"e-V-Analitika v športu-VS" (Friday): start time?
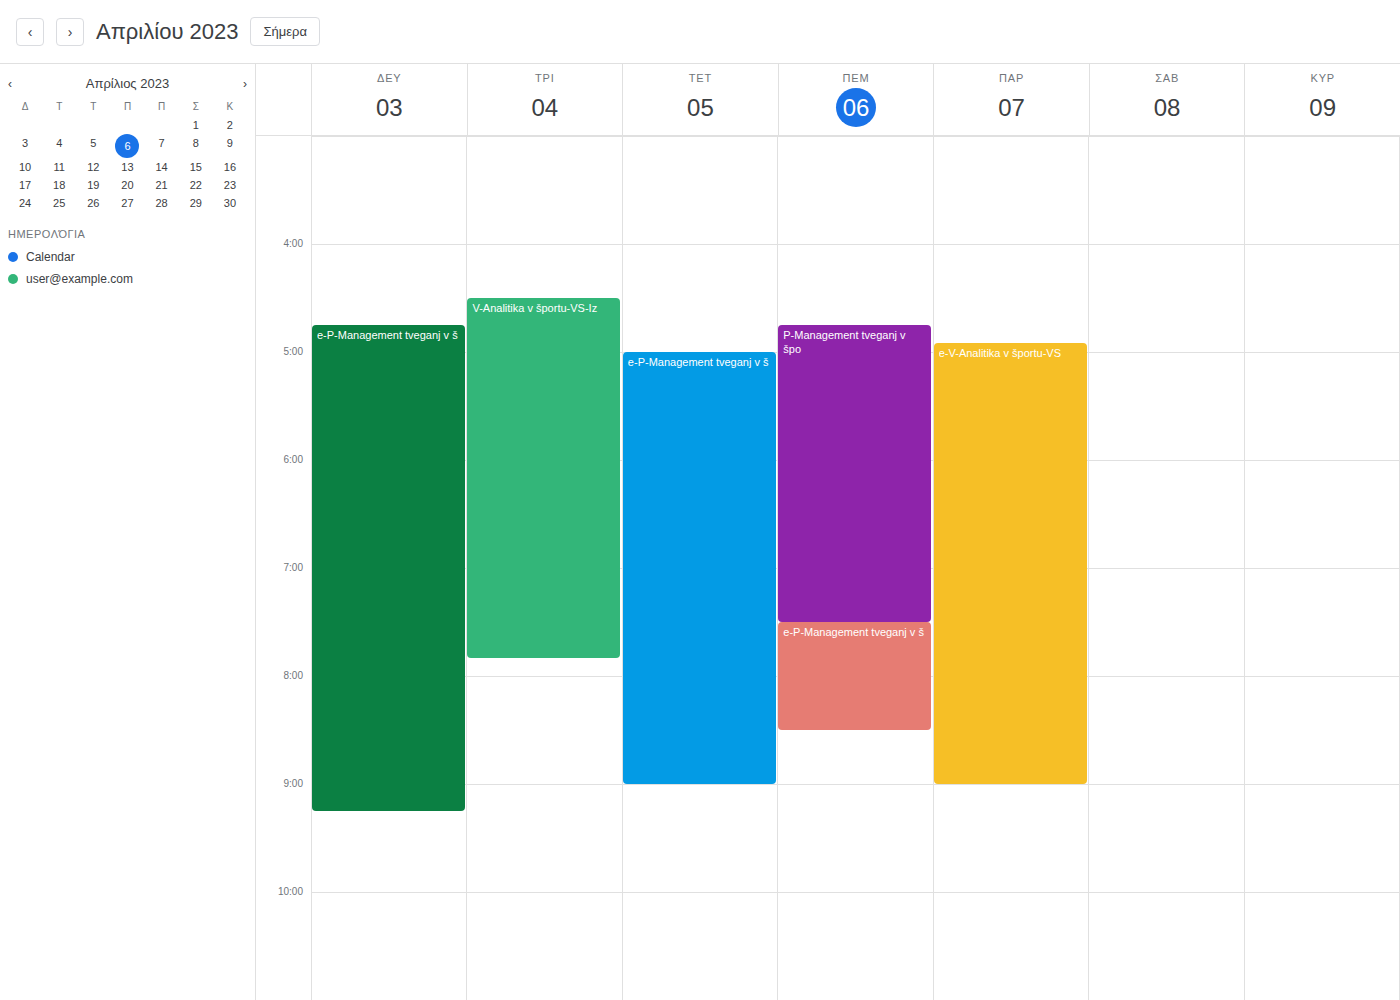
4:55 PM